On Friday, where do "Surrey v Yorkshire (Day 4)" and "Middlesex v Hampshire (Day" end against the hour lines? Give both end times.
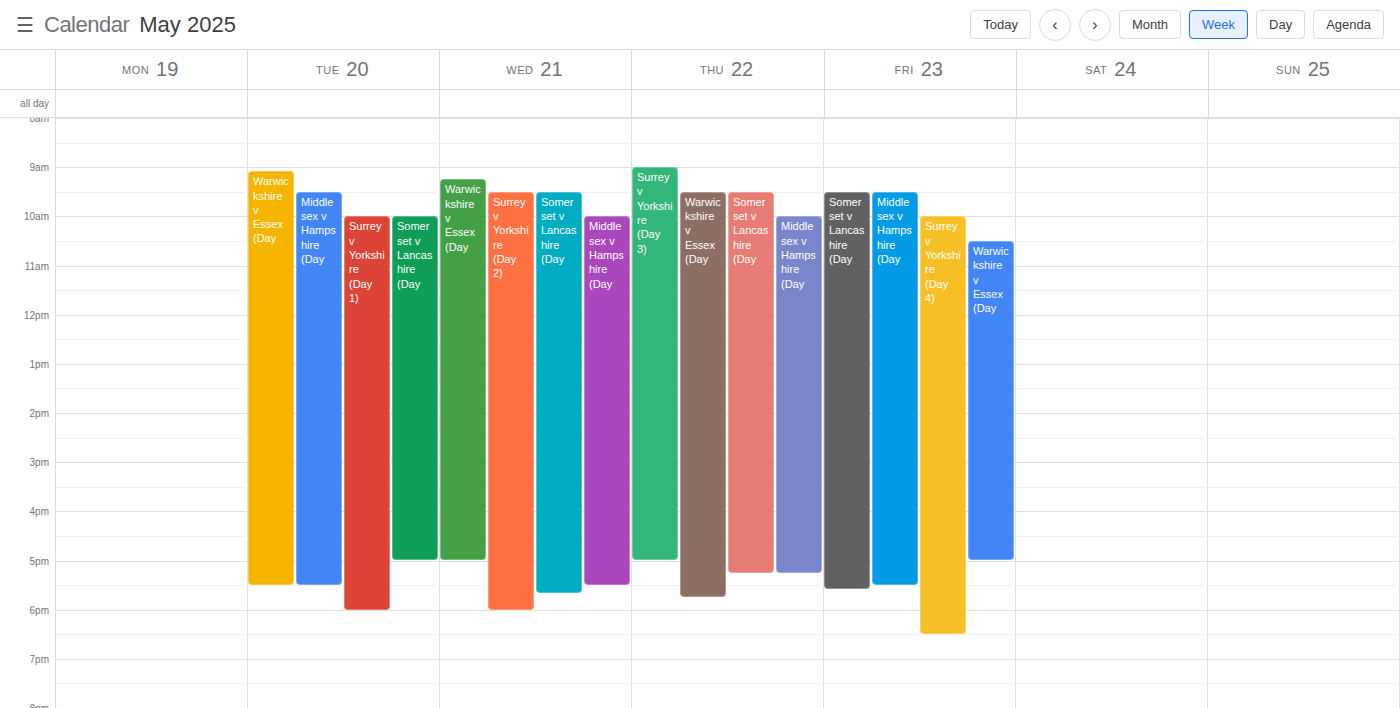
"Surrey v Yorkshire (Day 4)": 6:30 PM, halfway between the 6 PM and 7 PM lines. "Middlesex v Hampshire (Day": 5:30 PM, halfway between the 5 PM and 6 PM lines.